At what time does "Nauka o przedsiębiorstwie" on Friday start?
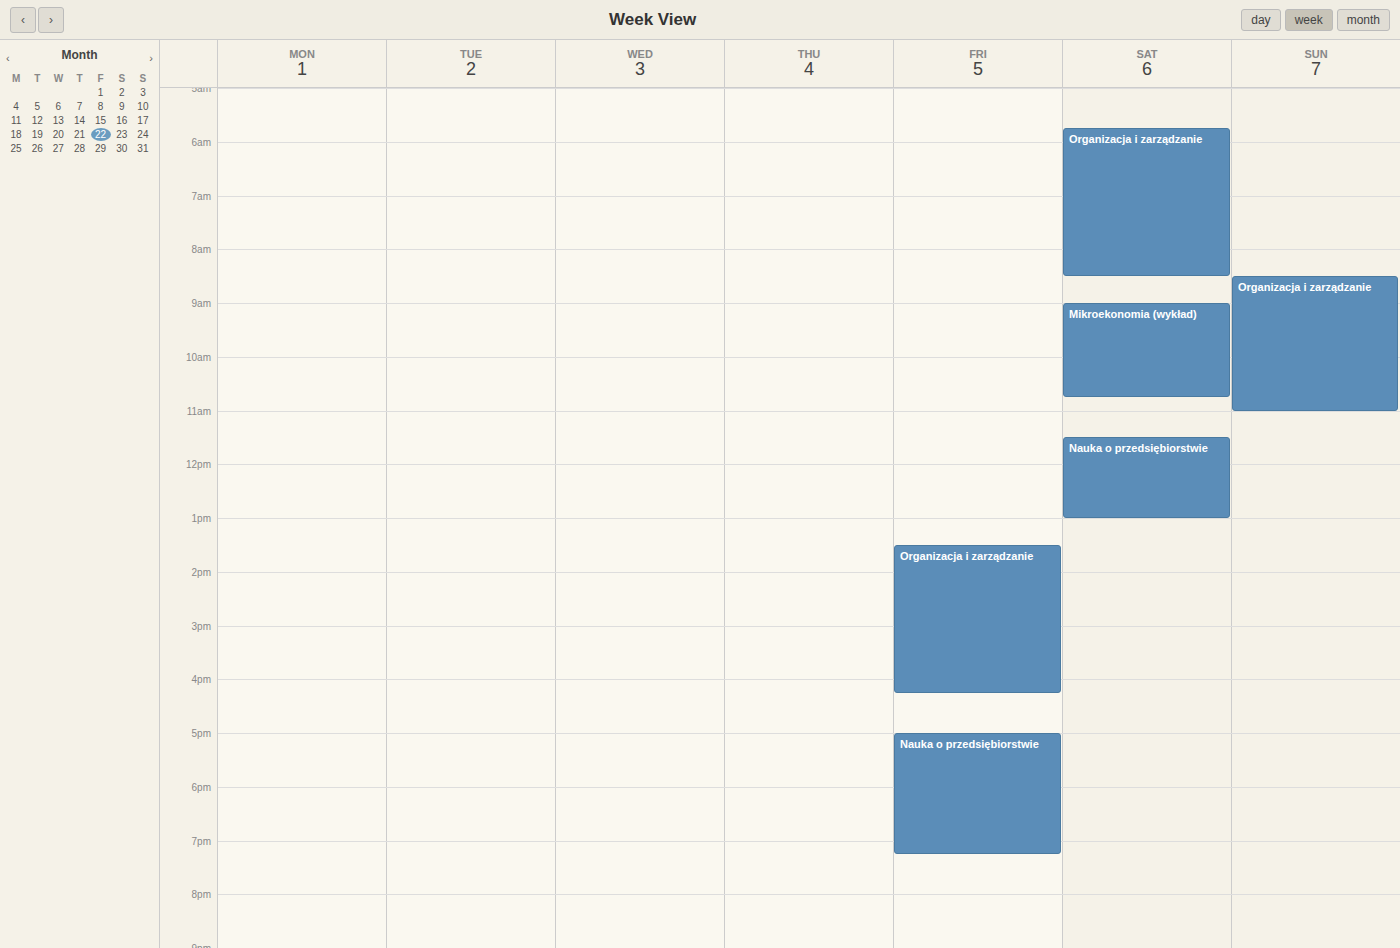
17:00